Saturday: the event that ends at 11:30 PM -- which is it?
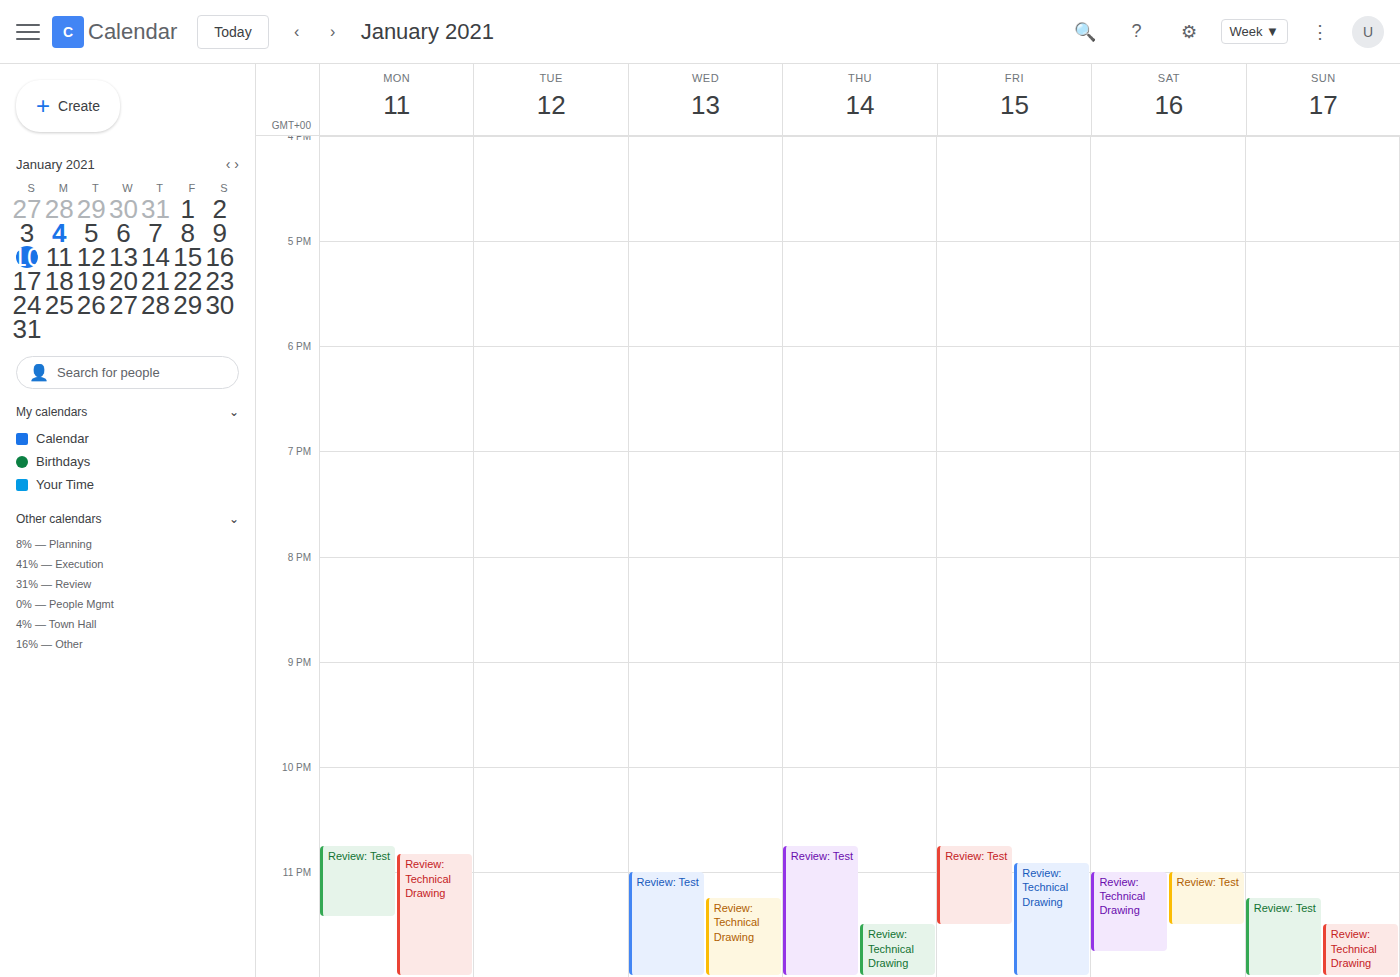
"Review: Test"